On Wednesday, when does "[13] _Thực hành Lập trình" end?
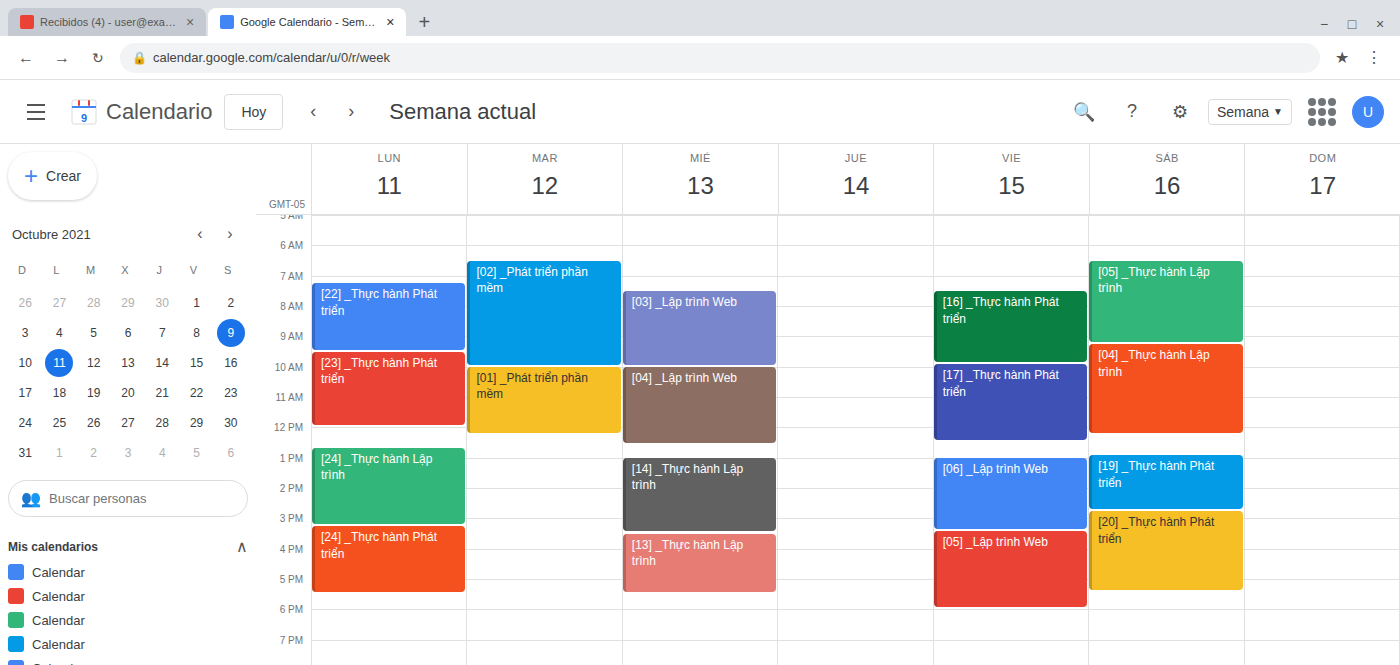
5:30 PM